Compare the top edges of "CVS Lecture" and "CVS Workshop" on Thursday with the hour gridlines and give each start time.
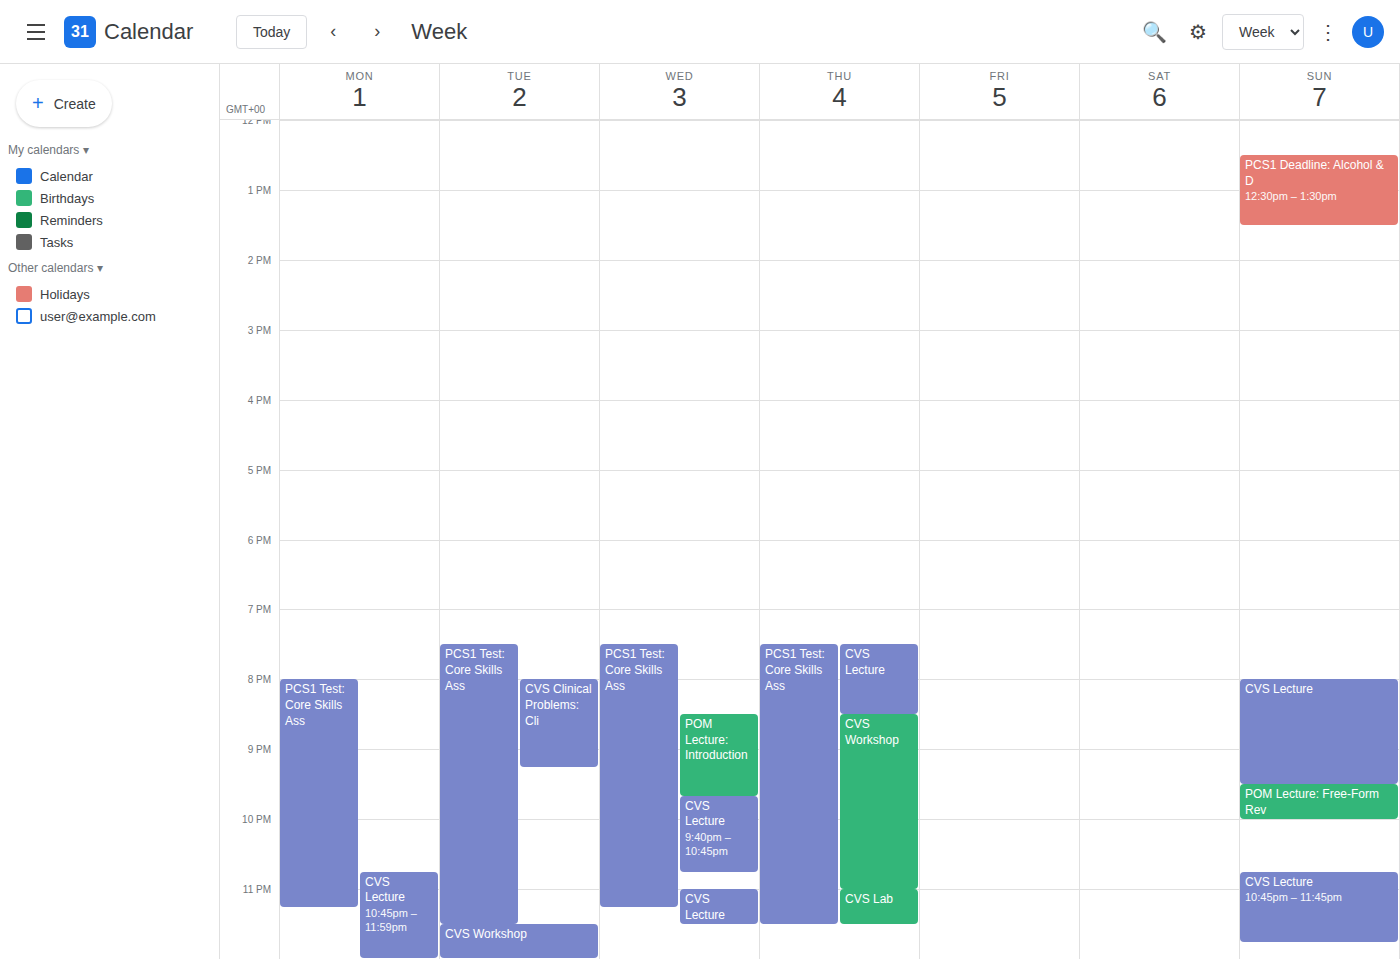
"CVS Lecture": 7:30 PM, halfway between the 7 PM and 8 PM lines. "CVS Workshop": 8:30 PM, halfway between the 8 PM and 9 PM lines.